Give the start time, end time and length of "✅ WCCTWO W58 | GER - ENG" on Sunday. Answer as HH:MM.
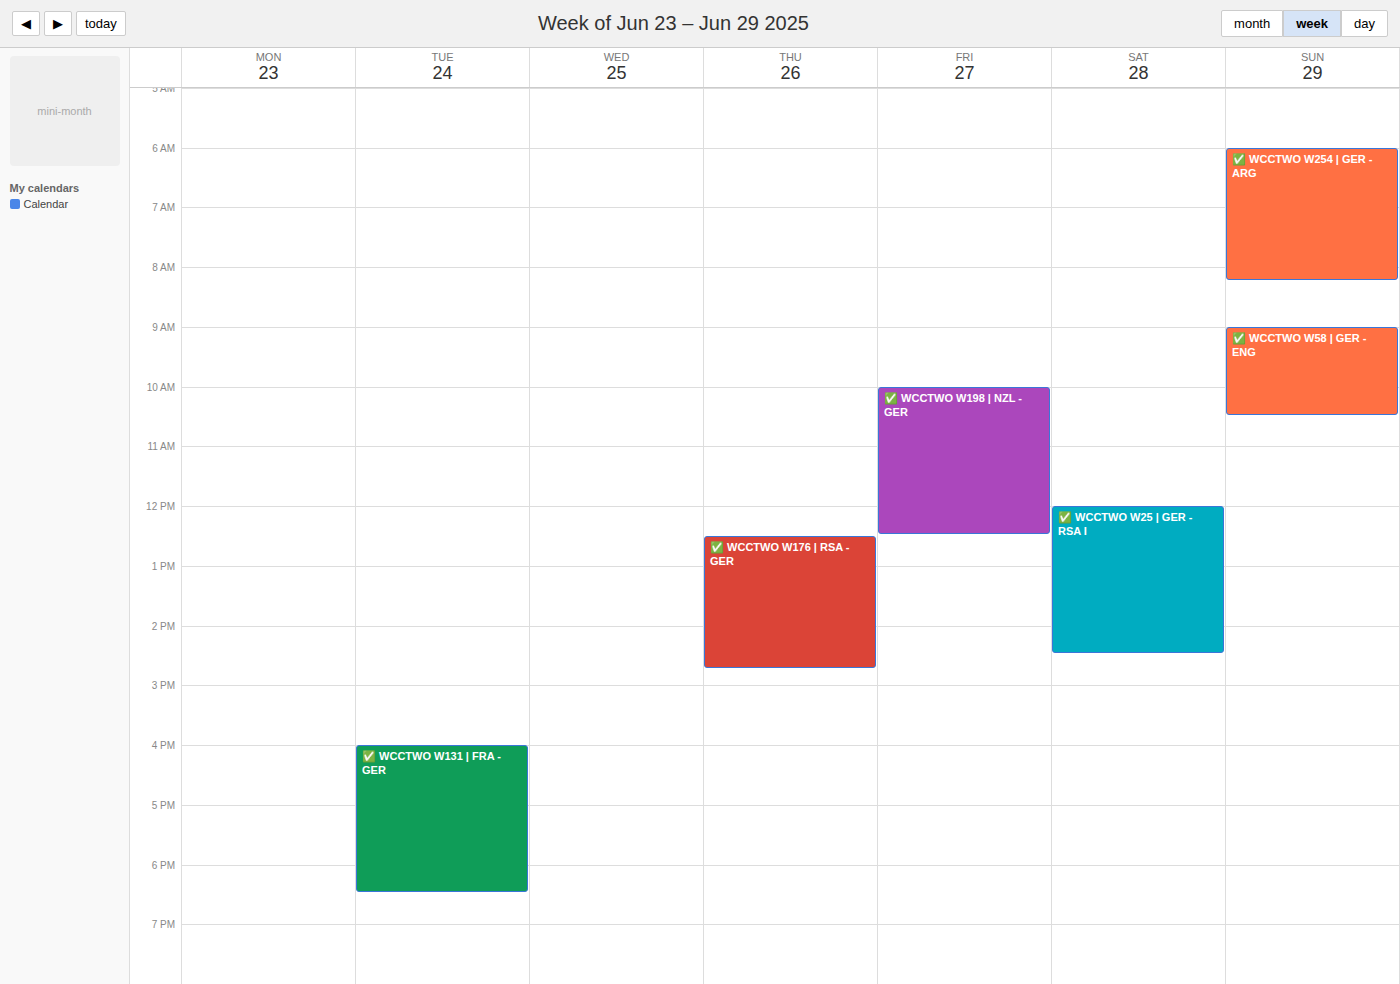
09:00 to 10:30, 1 hour 30 minutes